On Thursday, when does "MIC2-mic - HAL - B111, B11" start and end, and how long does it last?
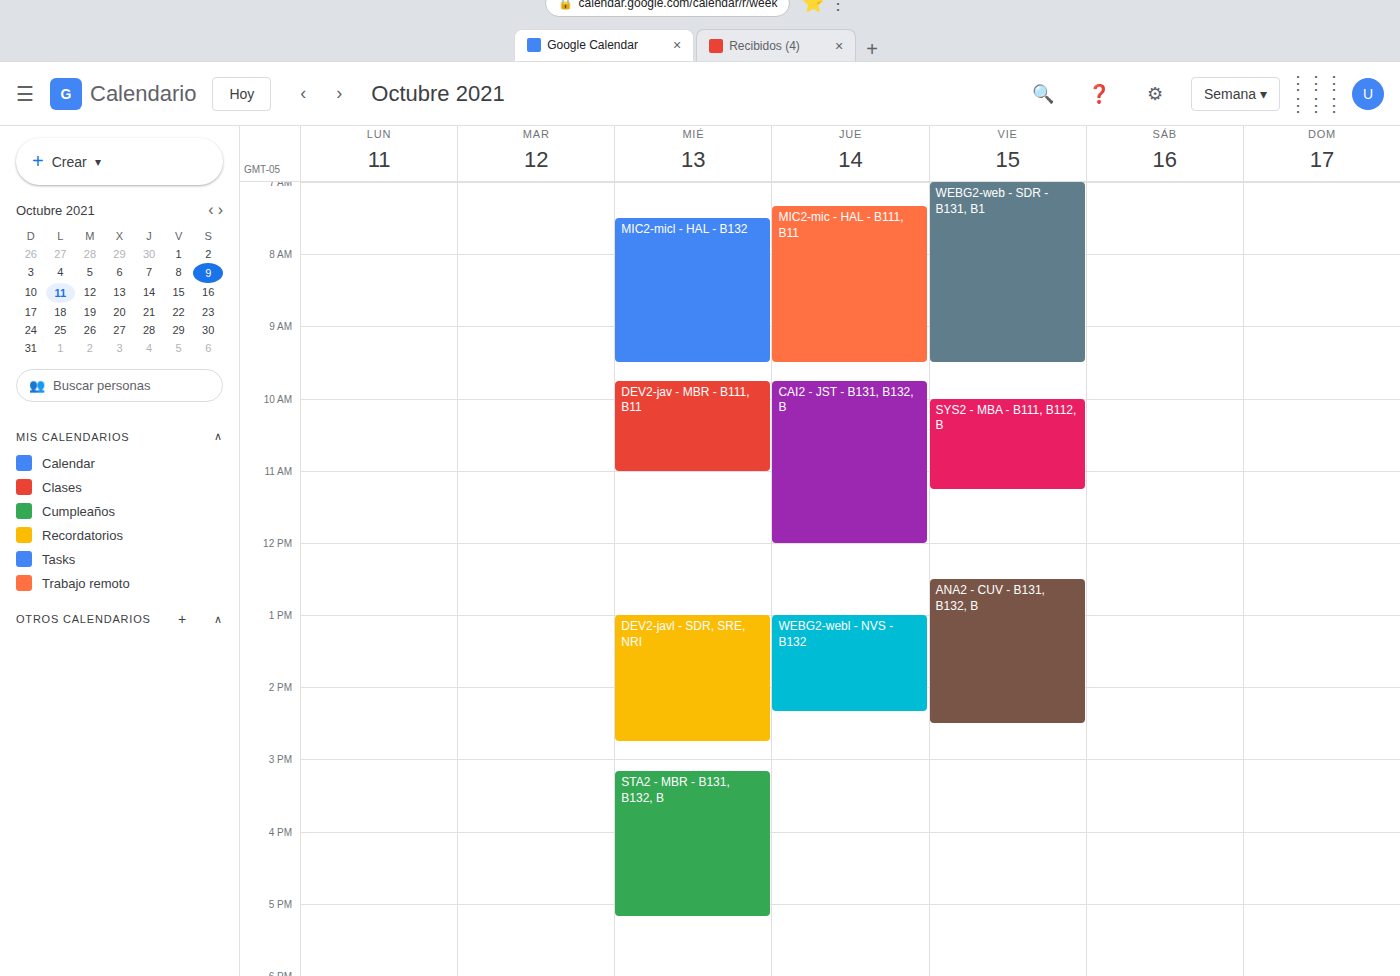
7:20 AM to 9:30 AM, 2 hours 10 minutes